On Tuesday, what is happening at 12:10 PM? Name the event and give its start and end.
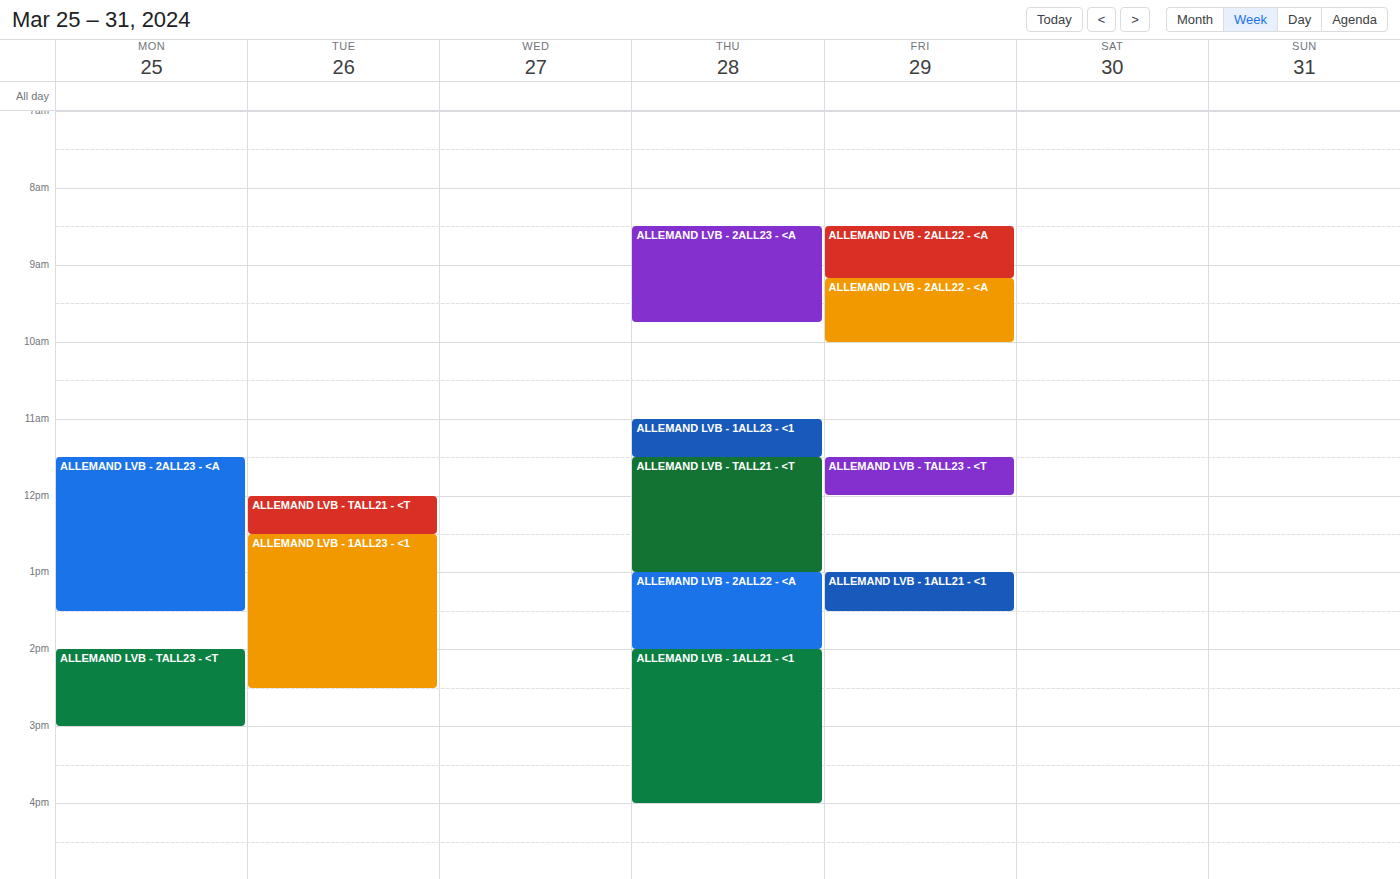
"ALLEMAND LVB - TALL21 - <T", 12:00 PM to 12:30 PM